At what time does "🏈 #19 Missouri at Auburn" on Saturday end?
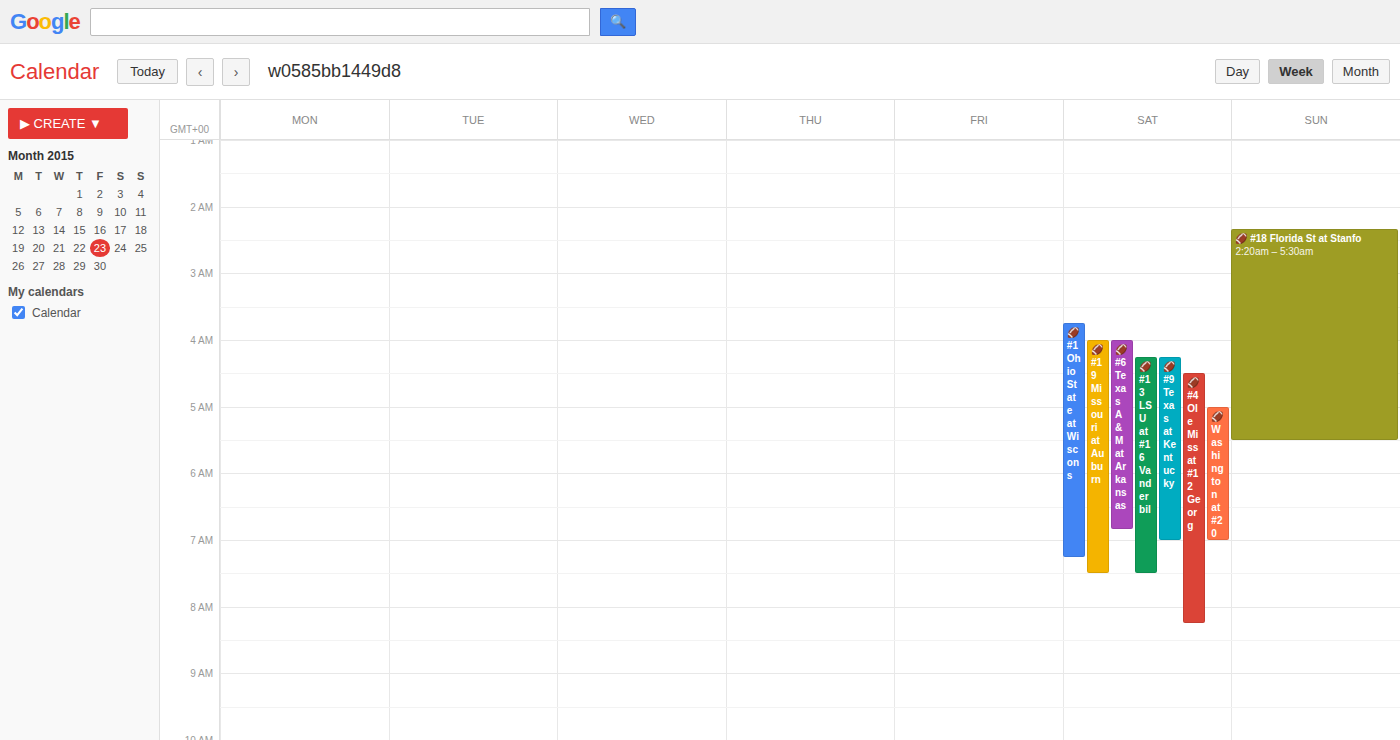
7:30 AM